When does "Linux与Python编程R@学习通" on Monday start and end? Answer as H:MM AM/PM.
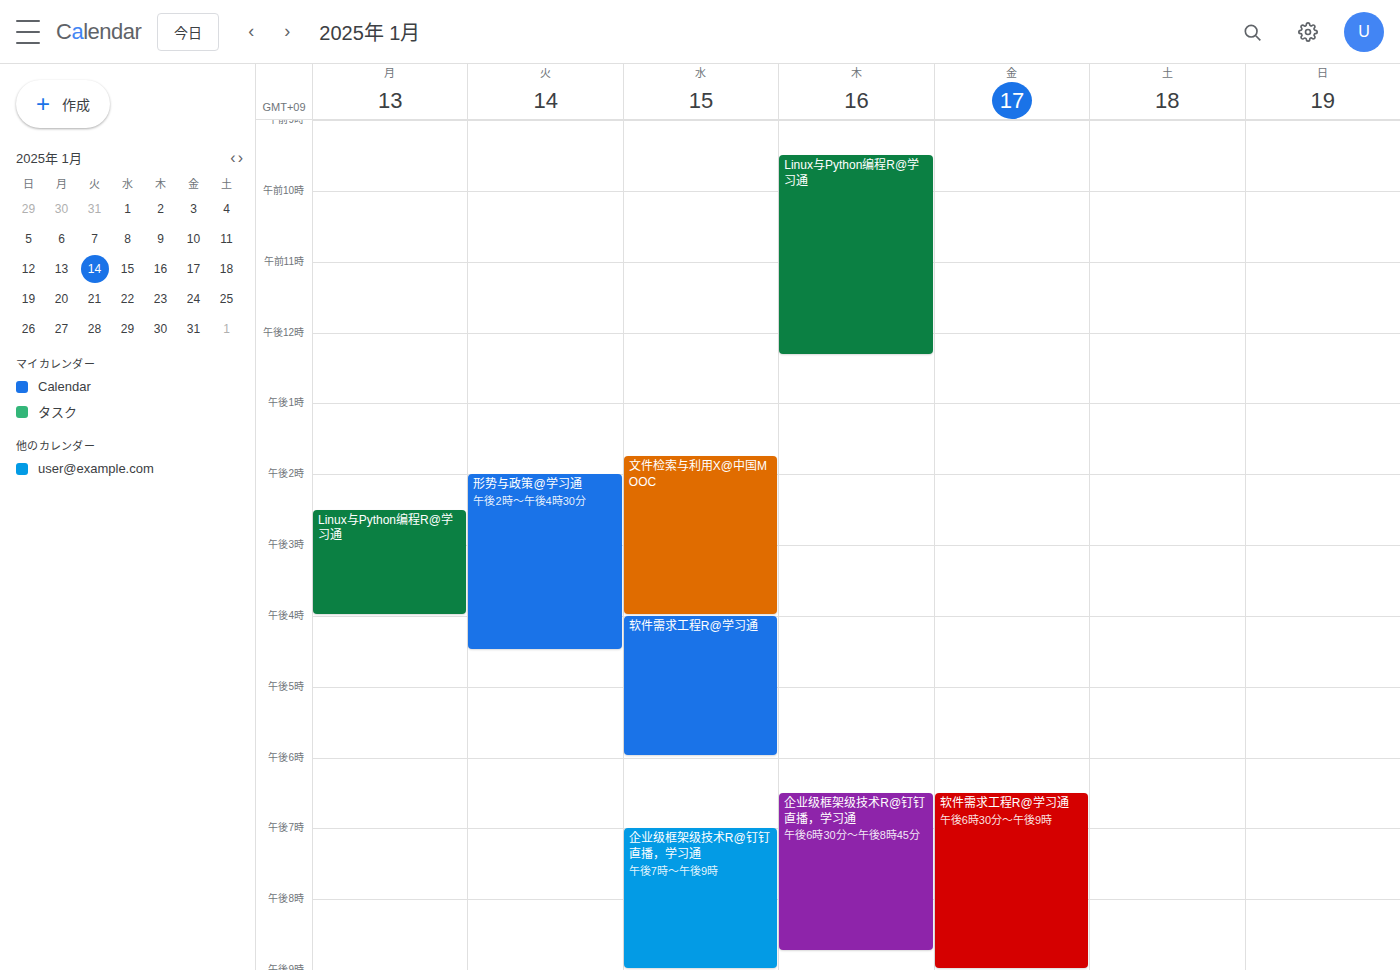
2:30 PM to 4:00 PM